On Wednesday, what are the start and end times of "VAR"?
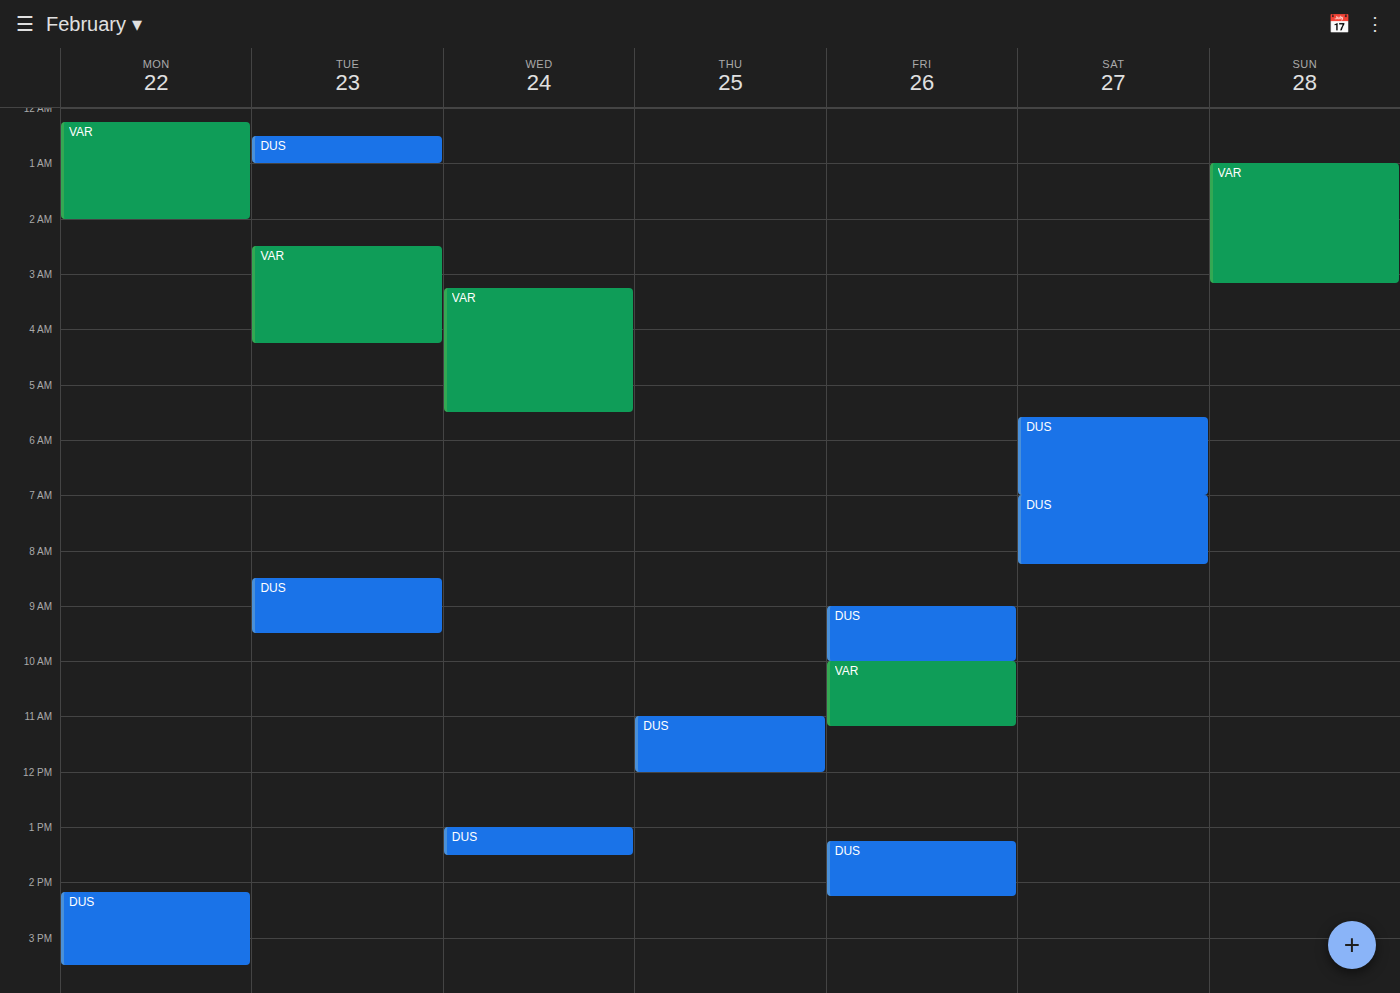
3:15 AM to 5:30 AM